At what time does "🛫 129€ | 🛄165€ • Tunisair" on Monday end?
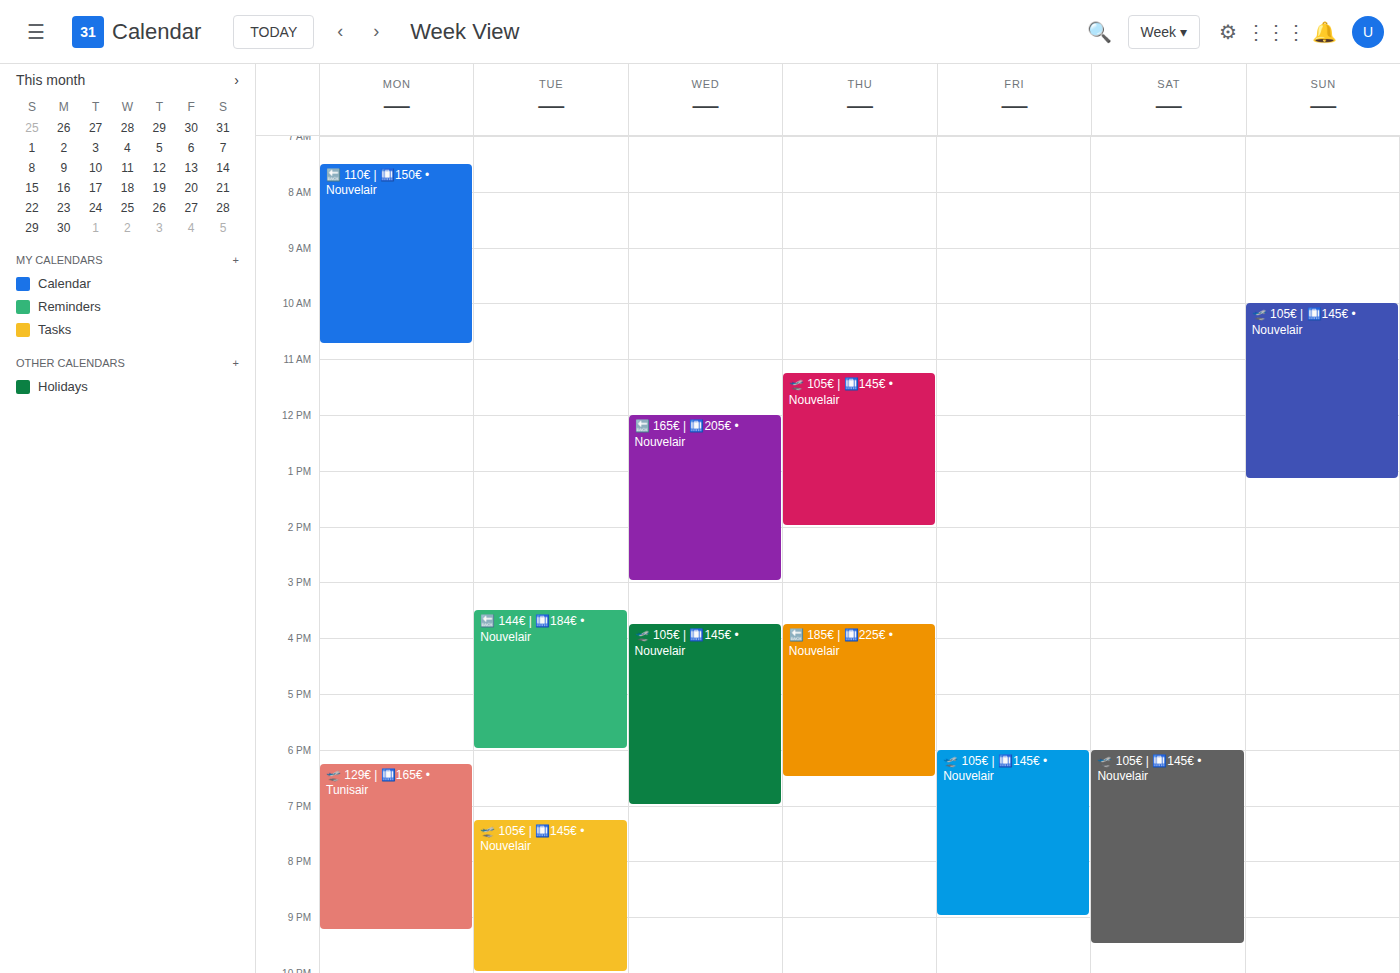
9:15 PM